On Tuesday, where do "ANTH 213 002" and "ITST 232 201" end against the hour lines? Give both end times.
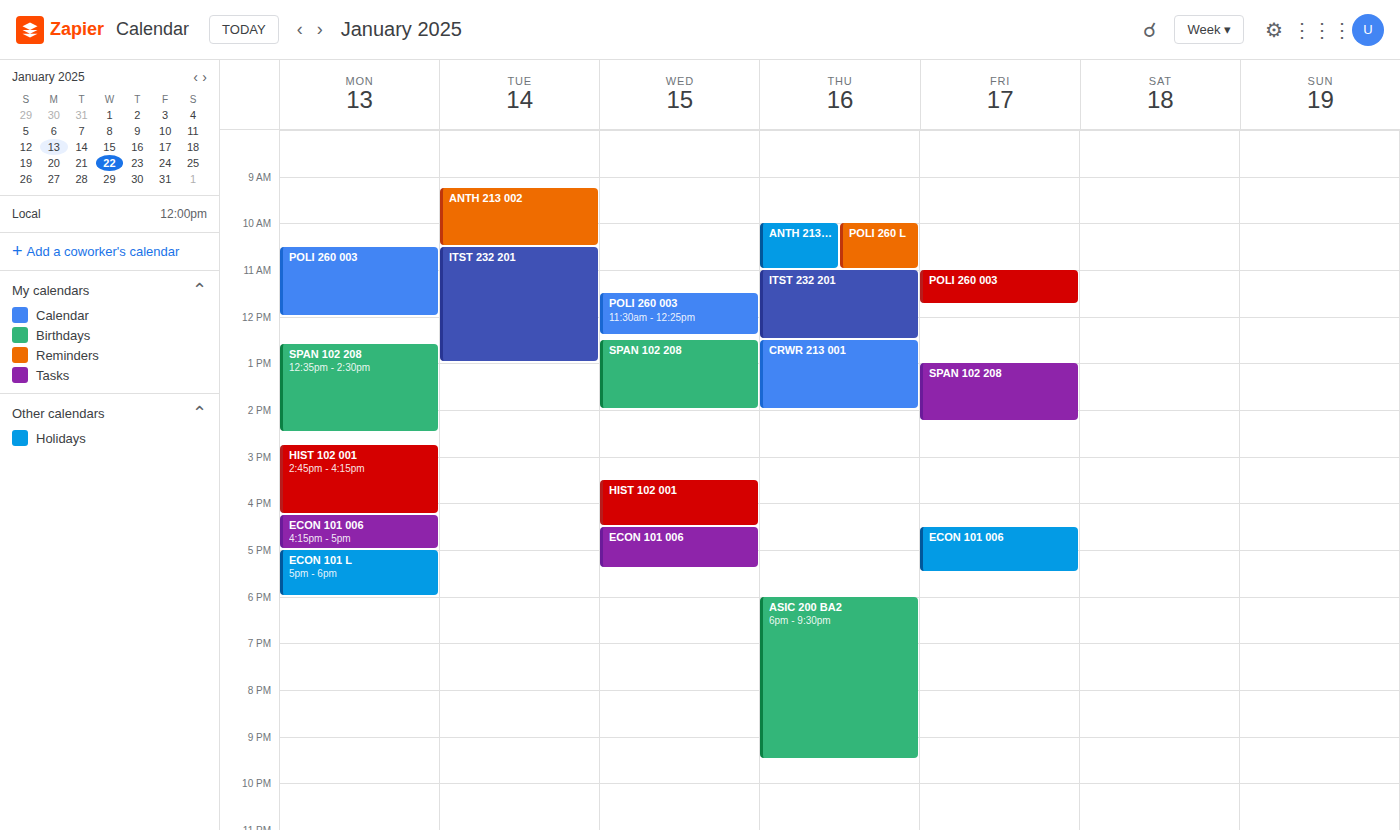
"ANTH 213 002": 10:30 AM, halfway between the 10 AM and 11 AM lines. "ITST 232 201": 1:00 PM, exactly on the 1 PM line.